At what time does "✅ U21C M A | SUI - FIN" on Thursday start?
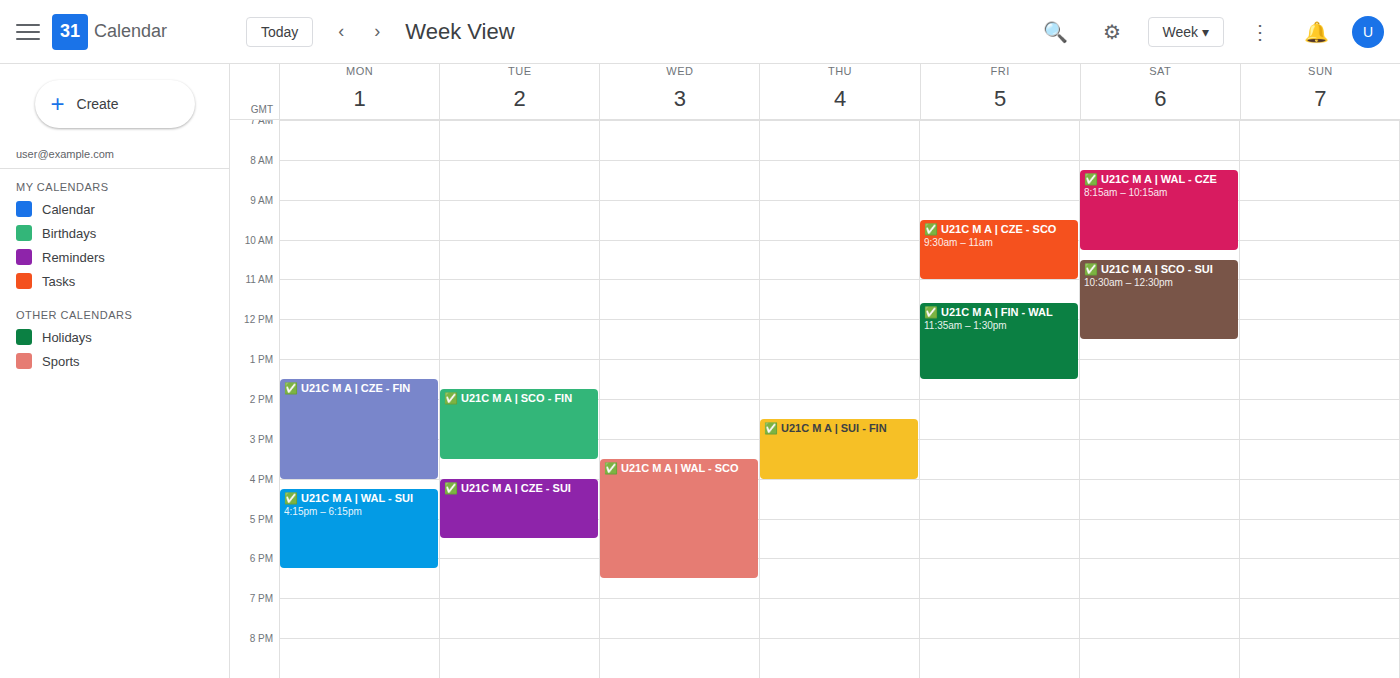
14:30